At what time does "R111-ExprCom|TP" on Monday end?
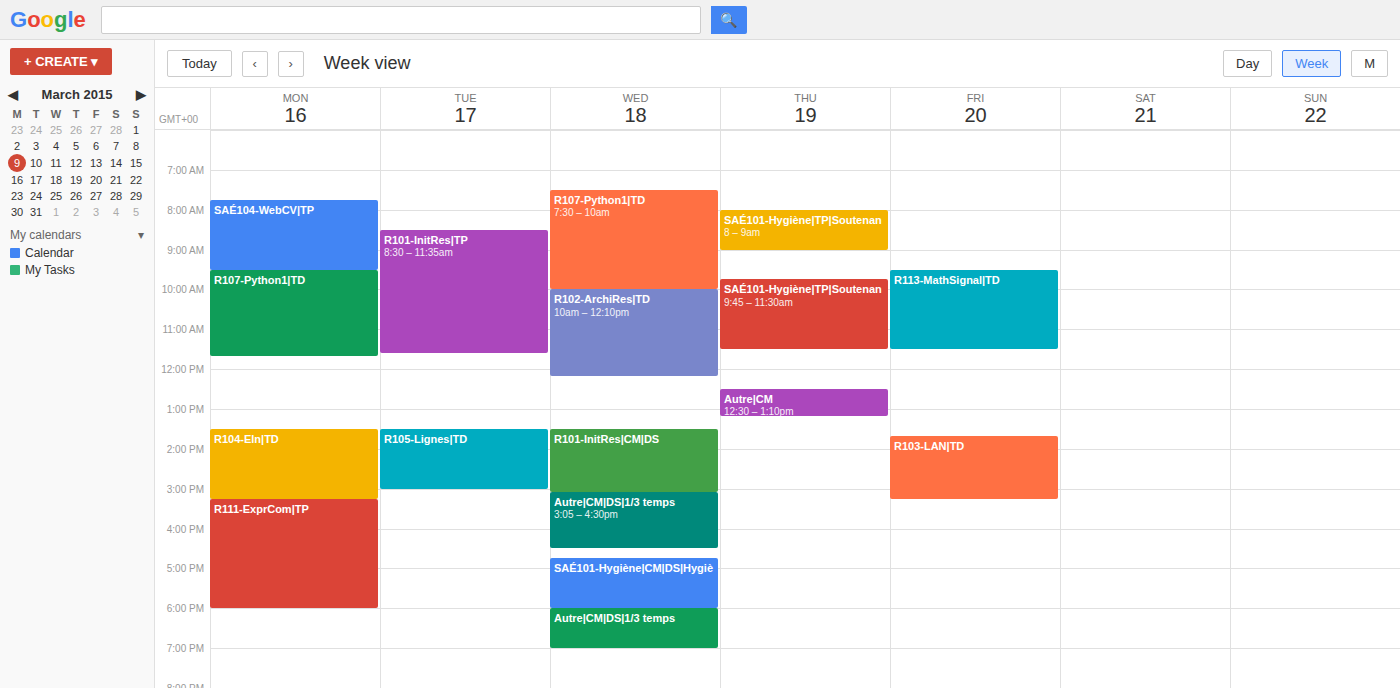
6:00 PM